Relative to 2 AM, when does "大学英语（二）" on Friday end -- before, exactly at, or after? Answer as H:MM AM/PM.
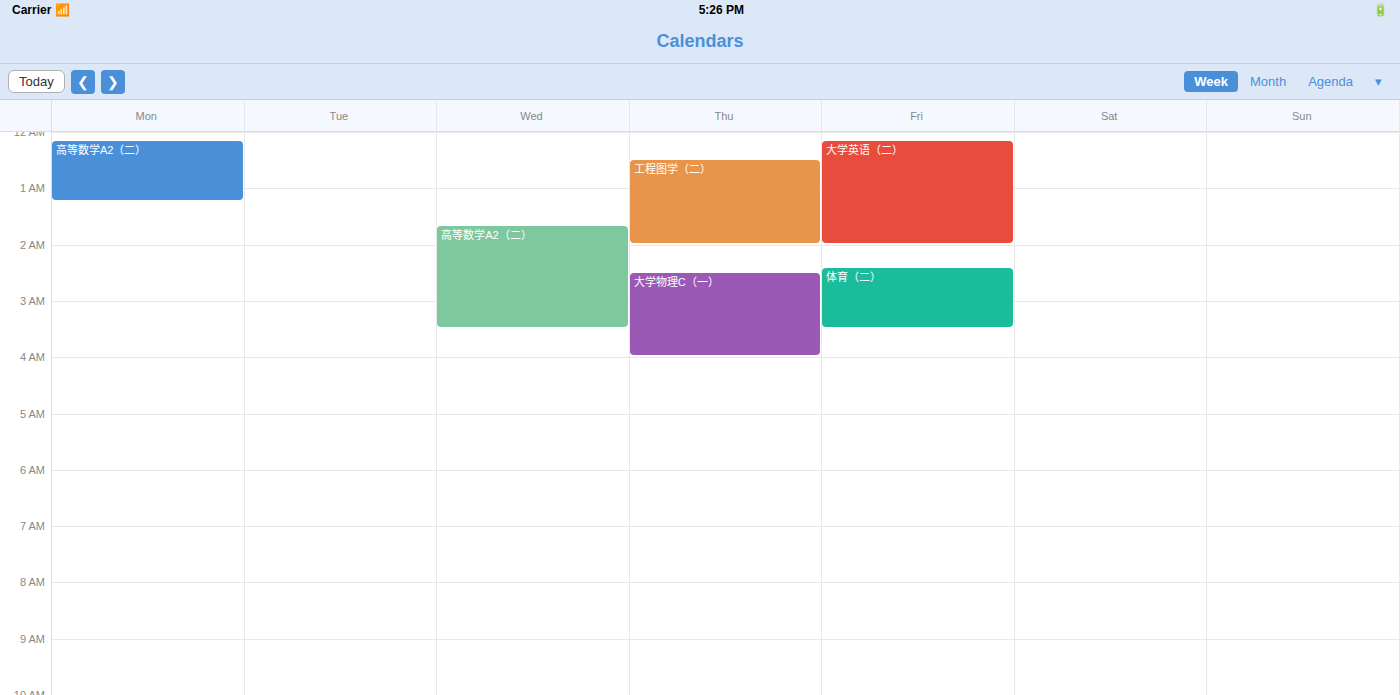
2:00 AM -- exactly at 2 AM, on the 2 AM line.